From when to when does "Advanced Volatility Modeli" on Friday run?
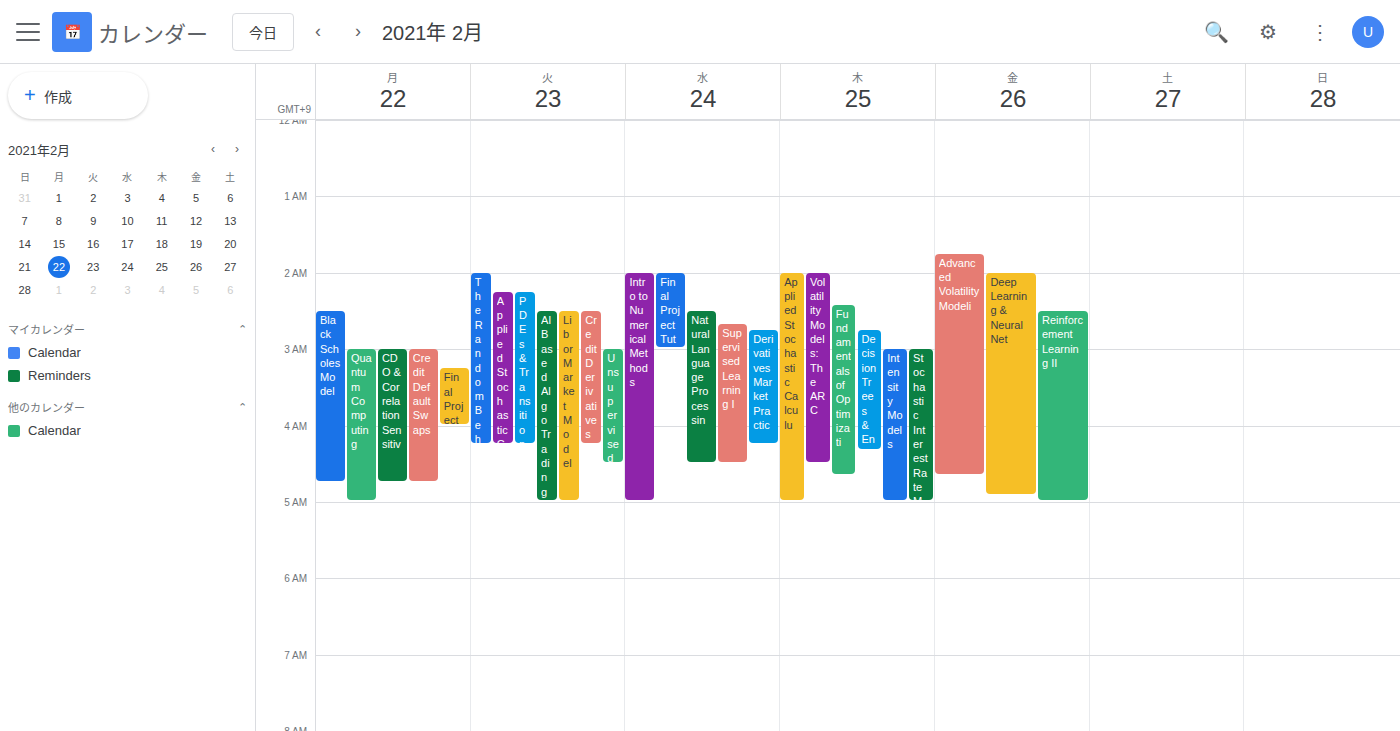
01:45 to 04:40